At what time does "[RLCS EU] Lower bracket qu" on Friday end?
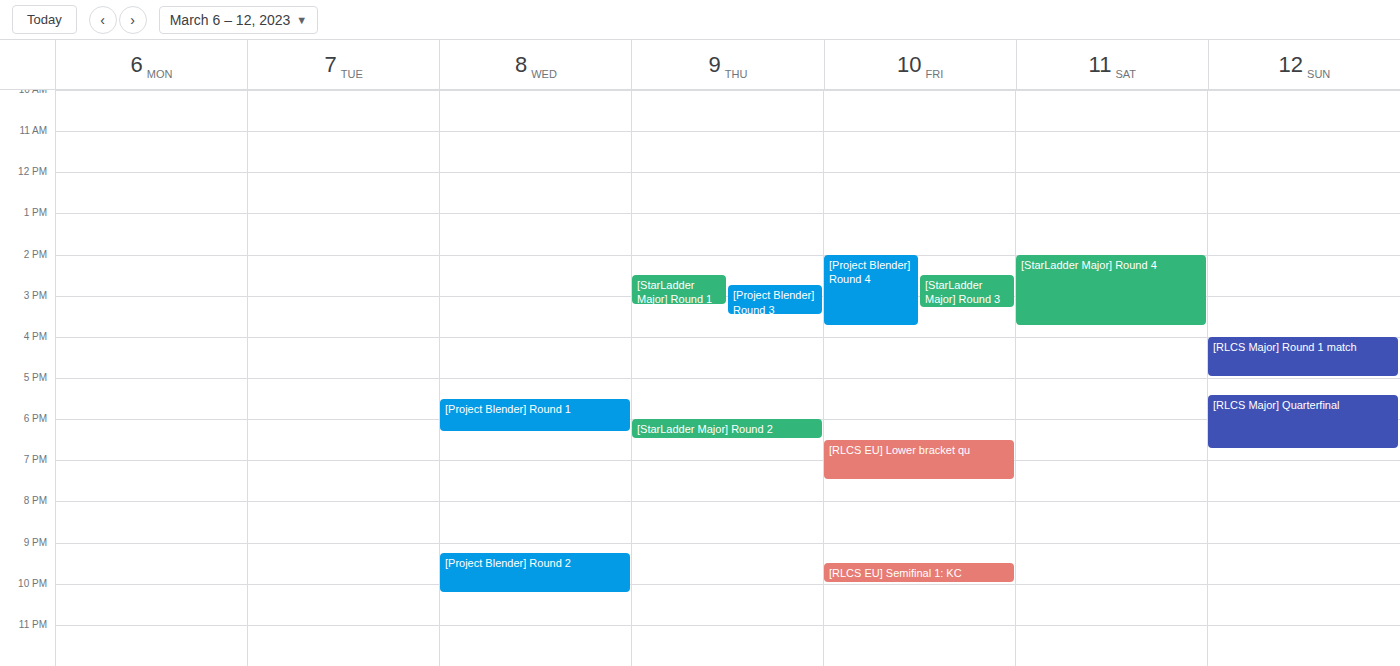
7:30 PM